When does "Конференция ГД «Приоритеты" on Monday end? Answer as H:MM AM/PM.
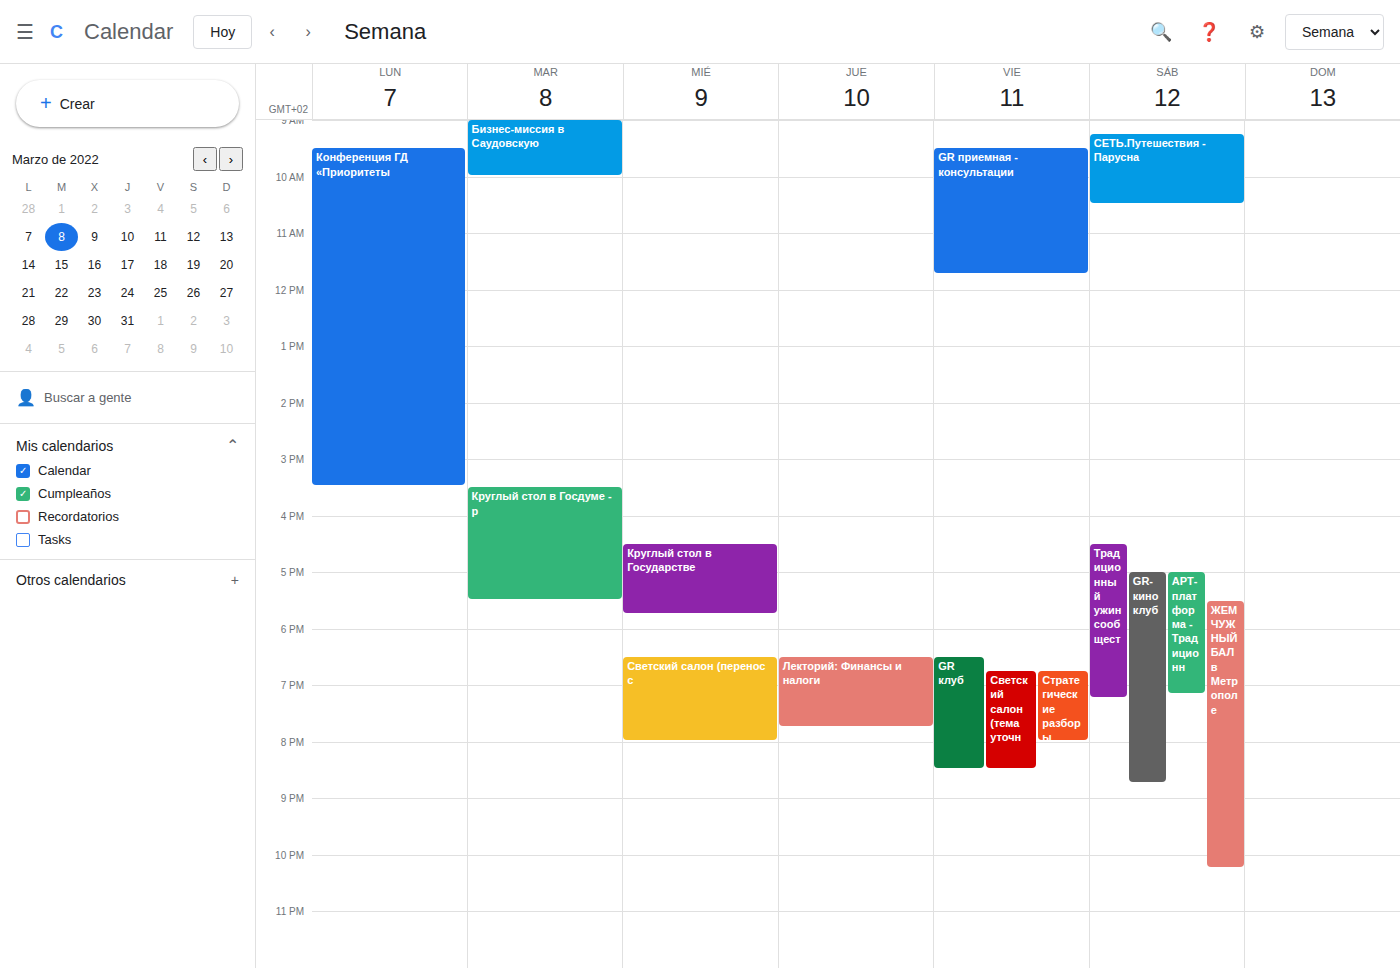
3:30 PM